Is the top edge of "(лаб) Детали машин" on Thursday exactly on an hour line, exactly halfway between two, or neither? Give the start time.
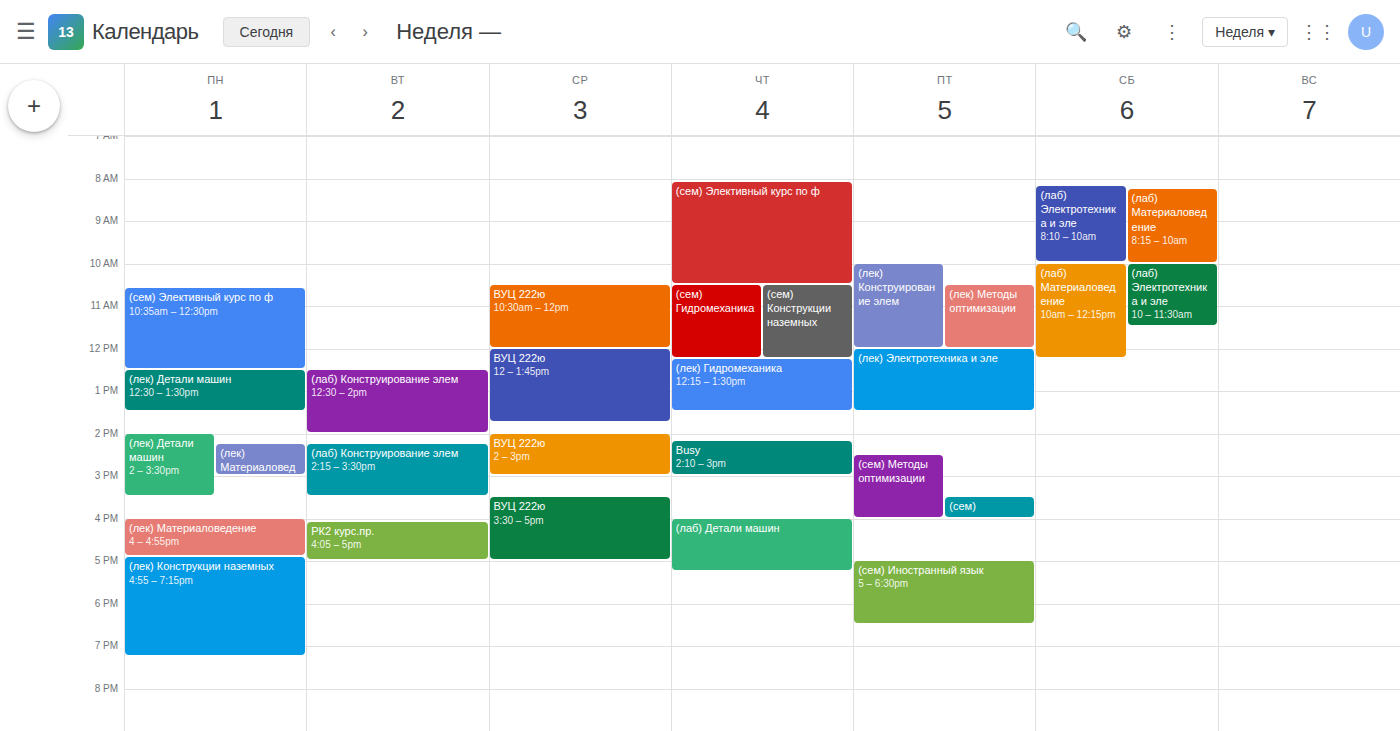
4:00 PM -- exactly on the 4 PM line.